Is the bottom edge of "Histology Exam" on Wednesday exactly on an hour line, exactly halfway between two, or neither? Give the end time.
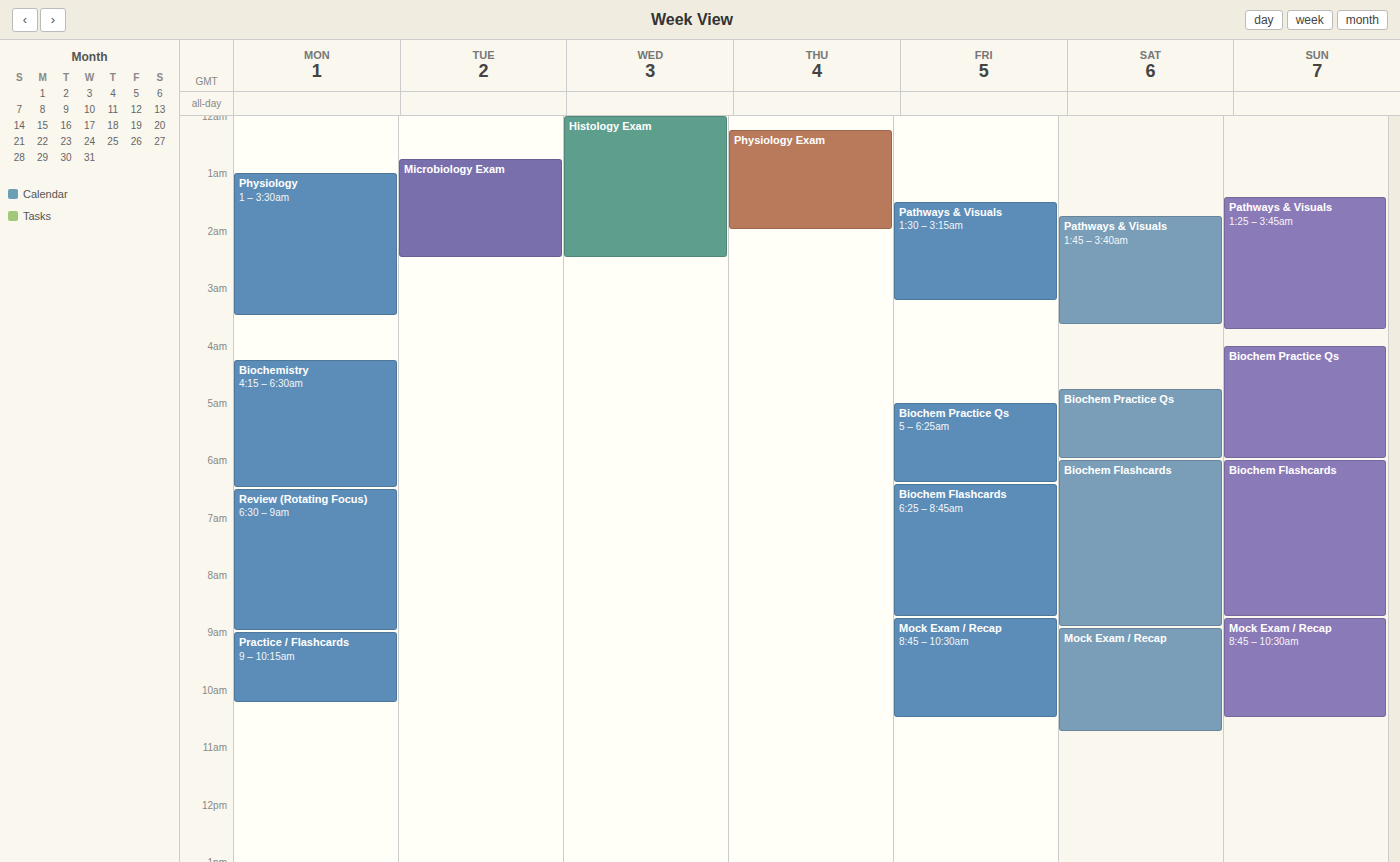
2:30 AM -- halfway between the 2 AM and 3 AM lines.